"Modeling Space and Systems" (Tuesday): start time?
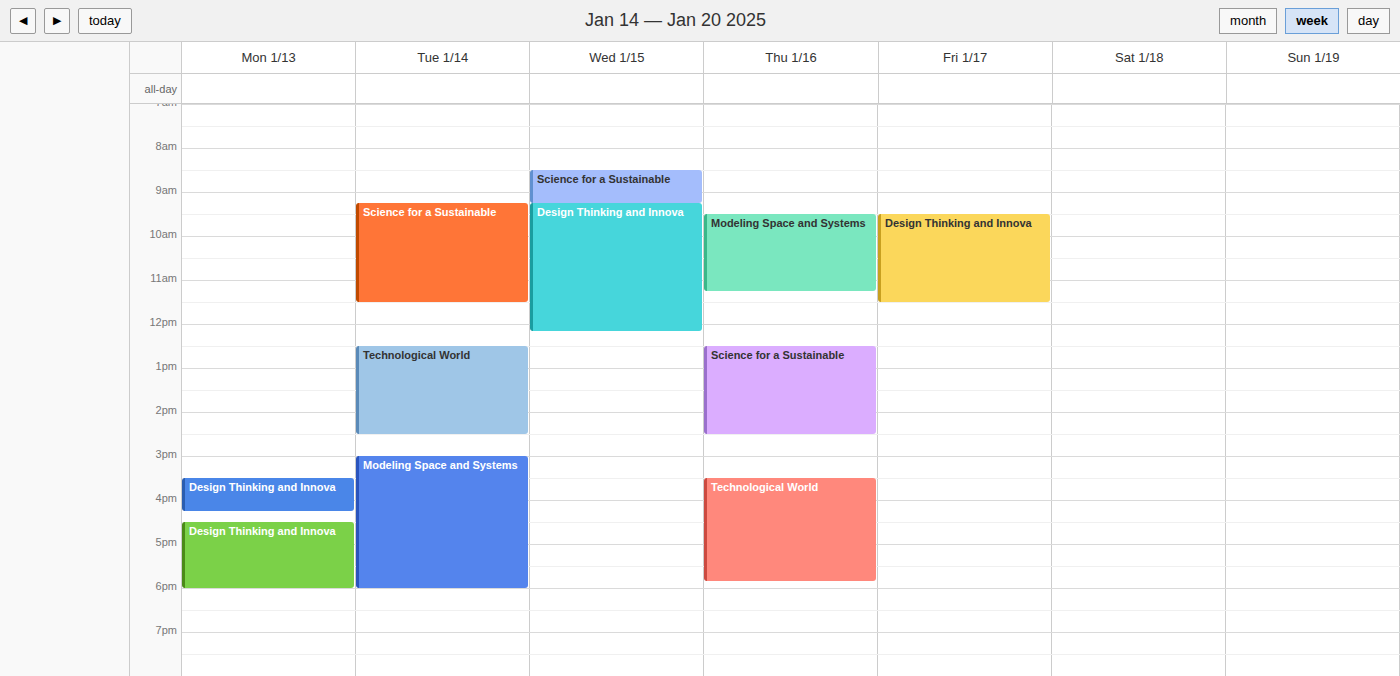
3:00 PM